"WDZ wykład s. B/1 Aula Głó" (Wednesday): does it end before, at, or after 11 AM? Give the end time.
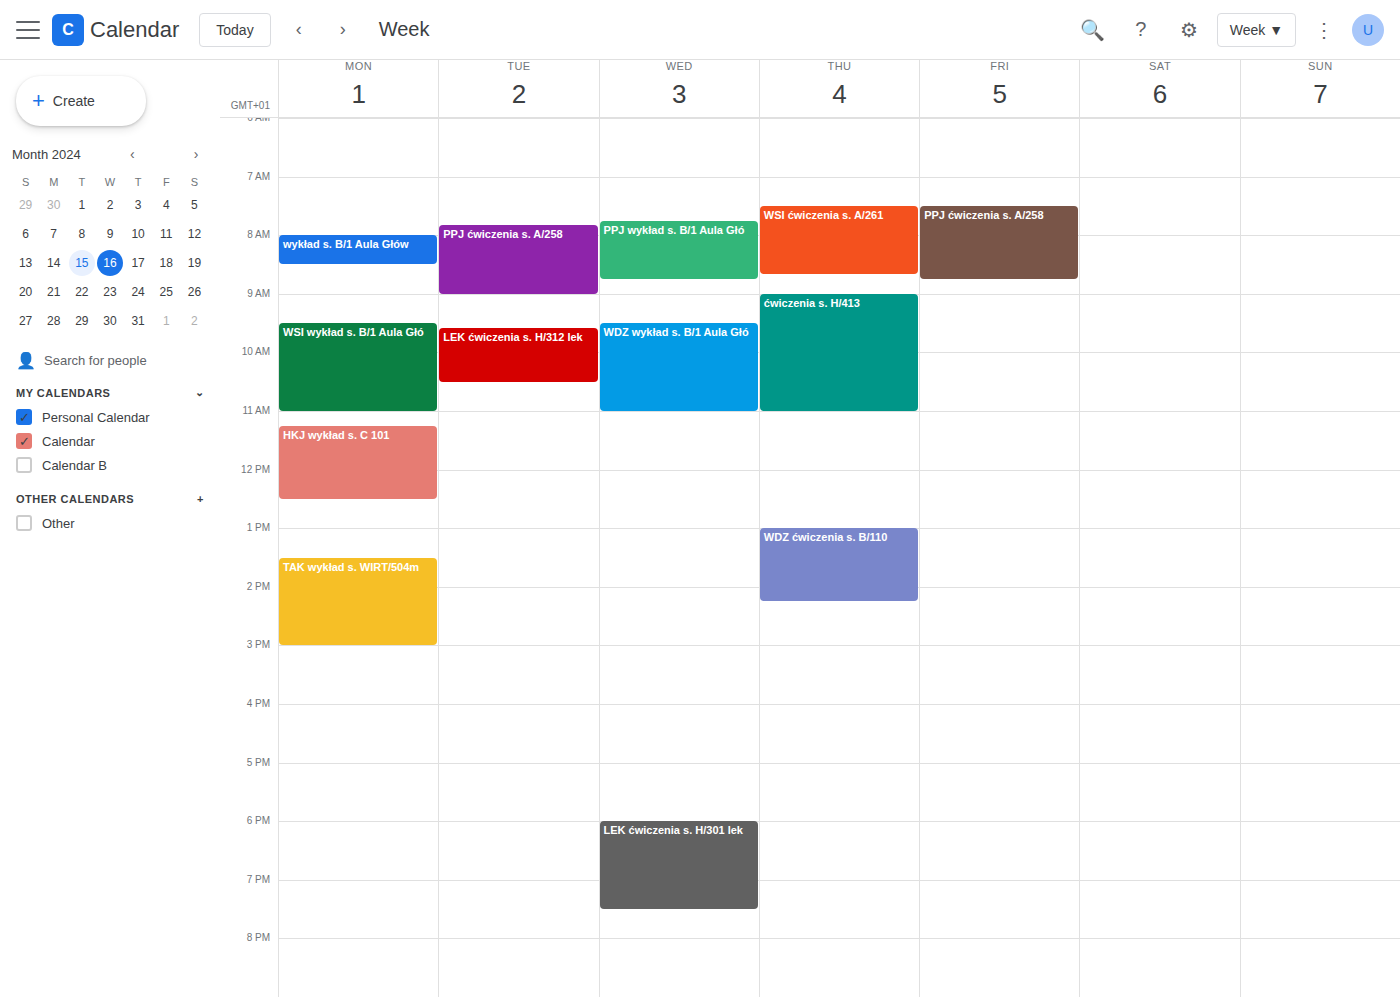
11:00 AM -- exactly at 11 AM, on the 11 AM line.